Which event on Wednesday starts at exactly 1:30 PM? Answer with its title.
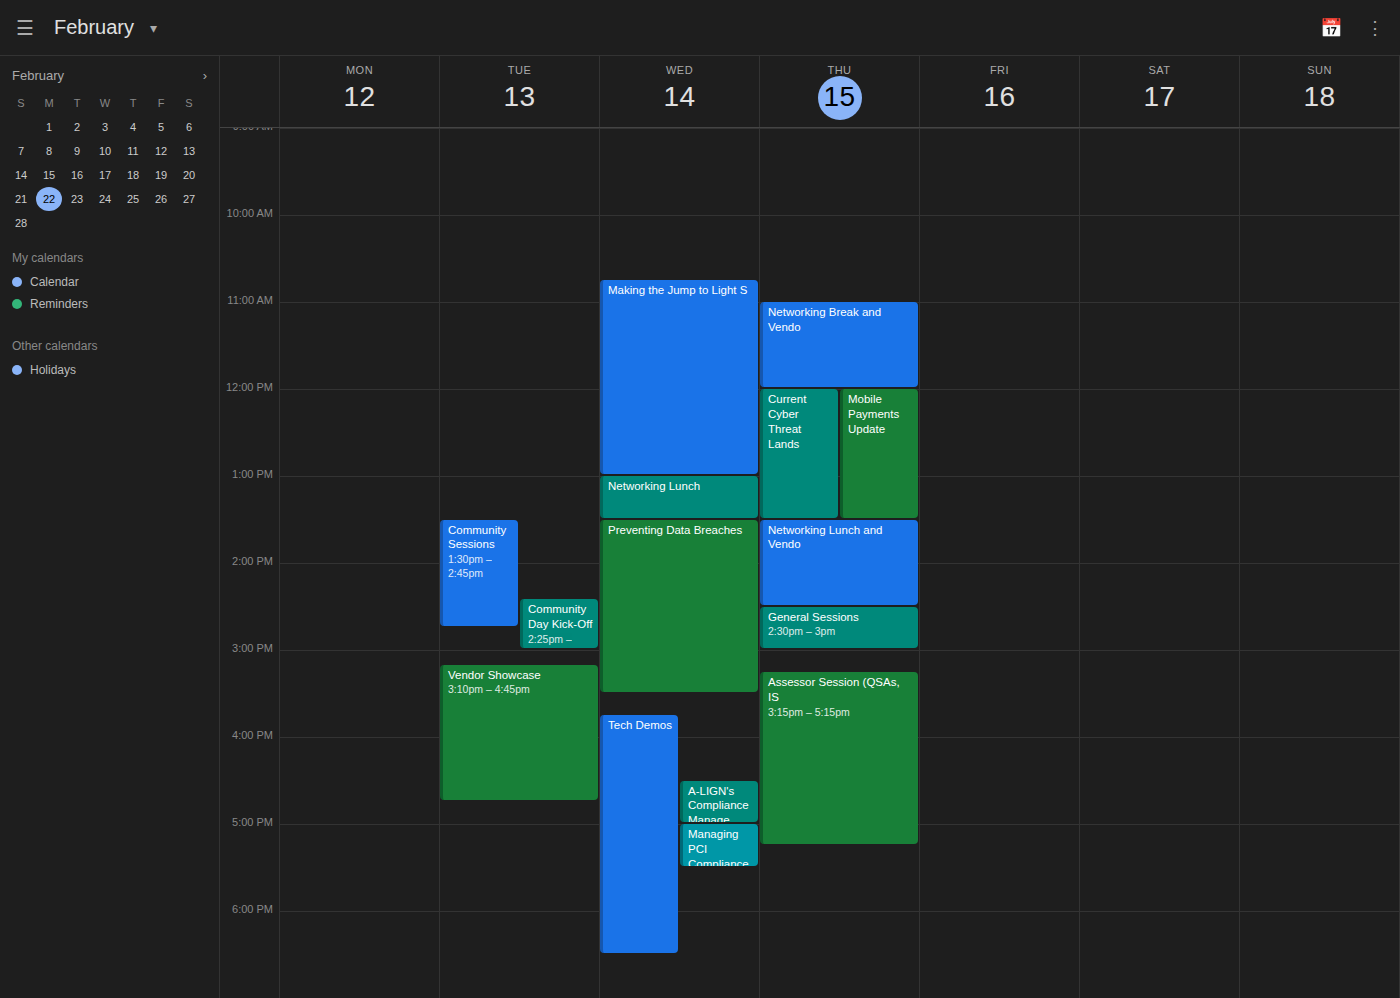
"Preventing Data Breaches"